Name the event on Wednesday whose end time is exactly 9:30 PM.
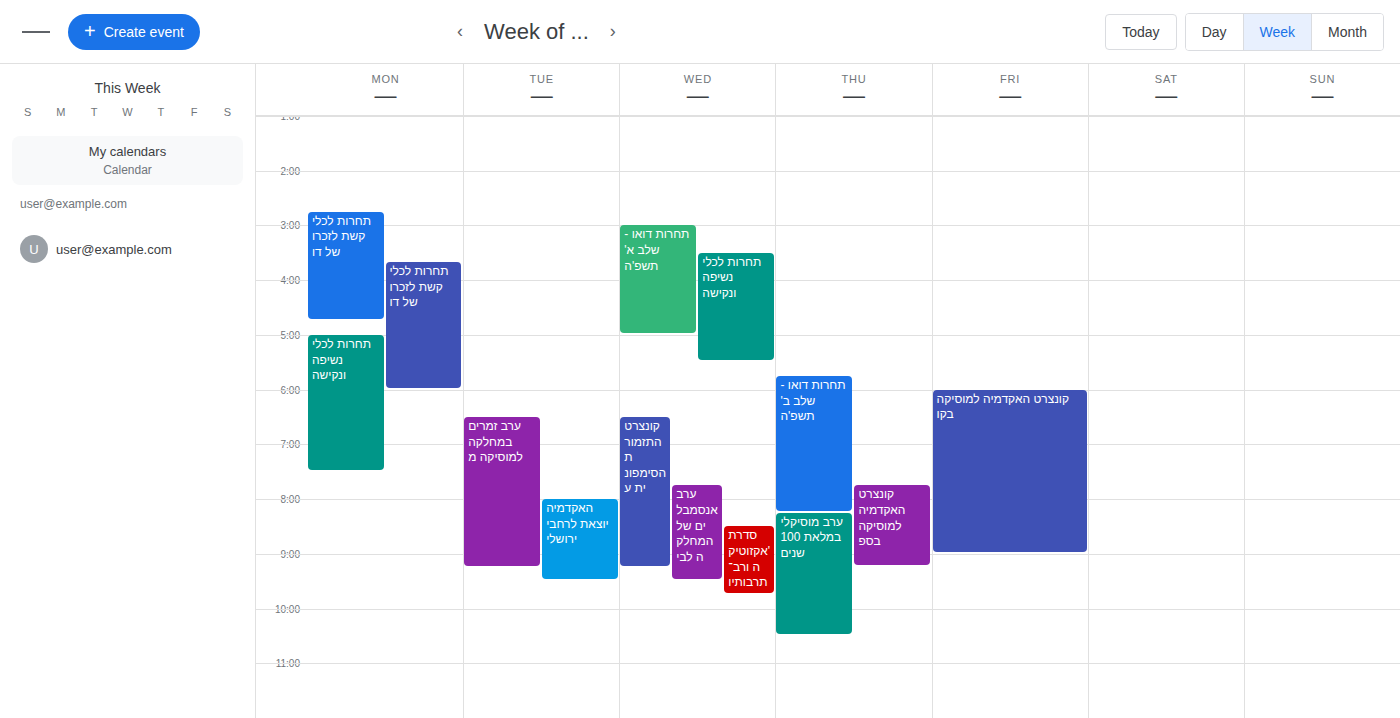
"ערב אנסמבלים של המחלקה לבי"